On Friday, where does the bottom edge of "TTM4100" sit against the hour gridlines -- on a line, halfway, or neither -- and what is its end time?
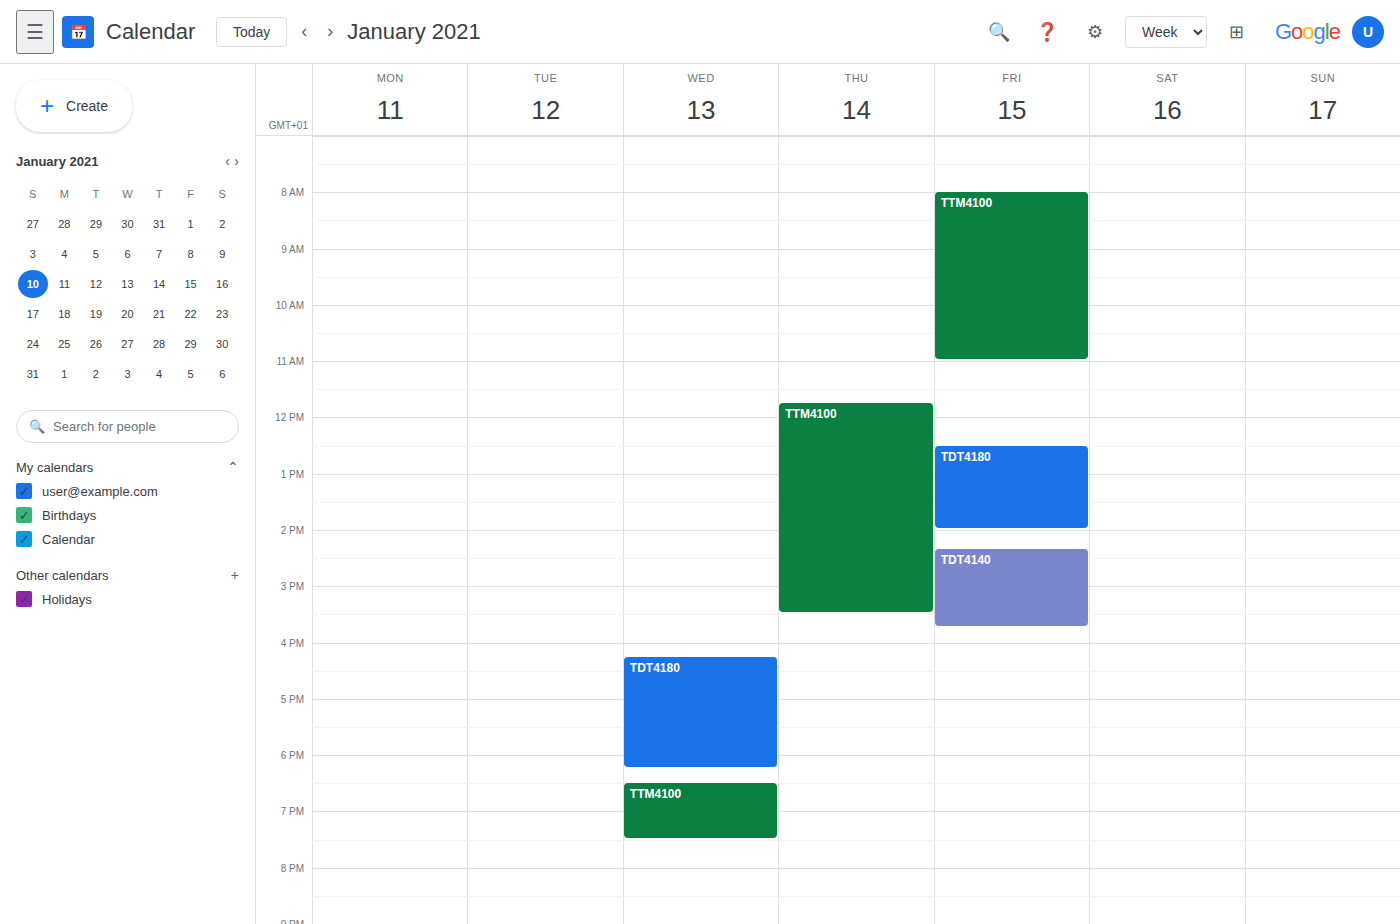
11:00 AM -- exactly on the 11 AM line.